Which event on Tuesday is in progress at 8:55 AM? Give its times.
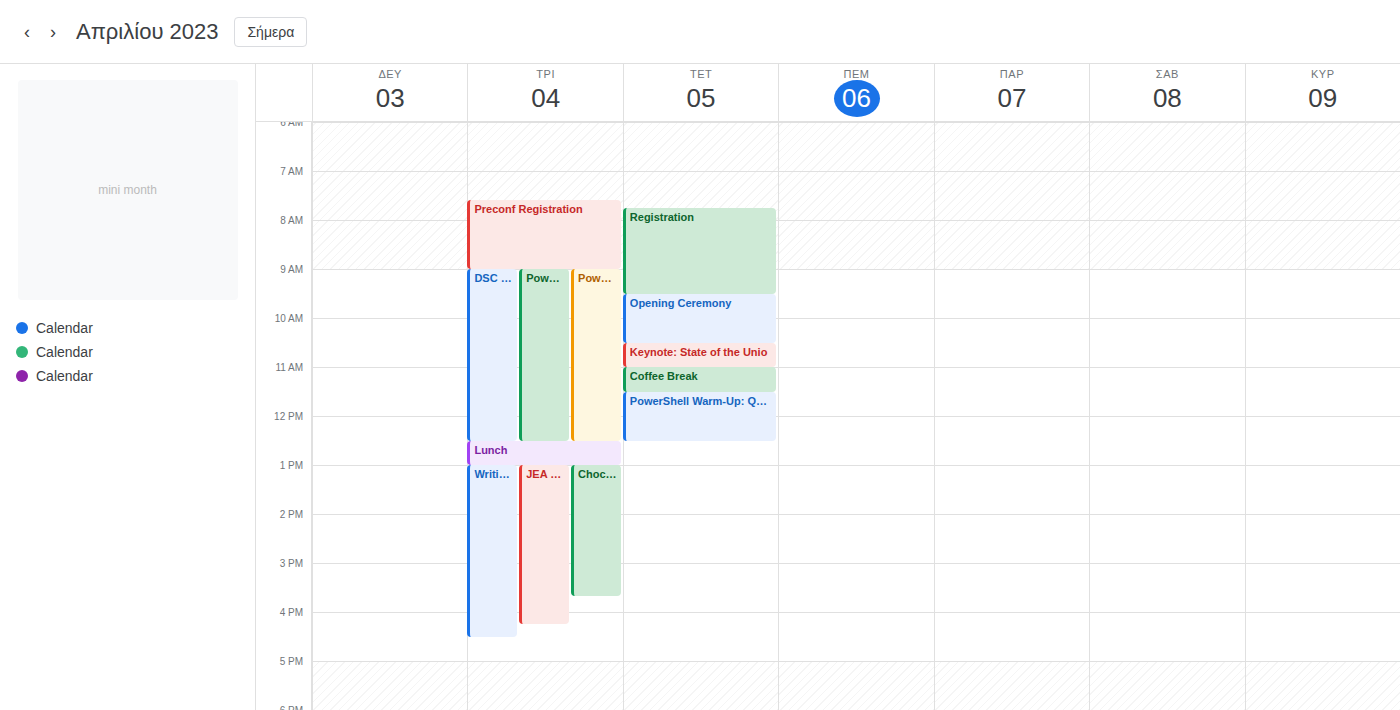
"Preconf Registration", 7:35 AM to 9:00 AM